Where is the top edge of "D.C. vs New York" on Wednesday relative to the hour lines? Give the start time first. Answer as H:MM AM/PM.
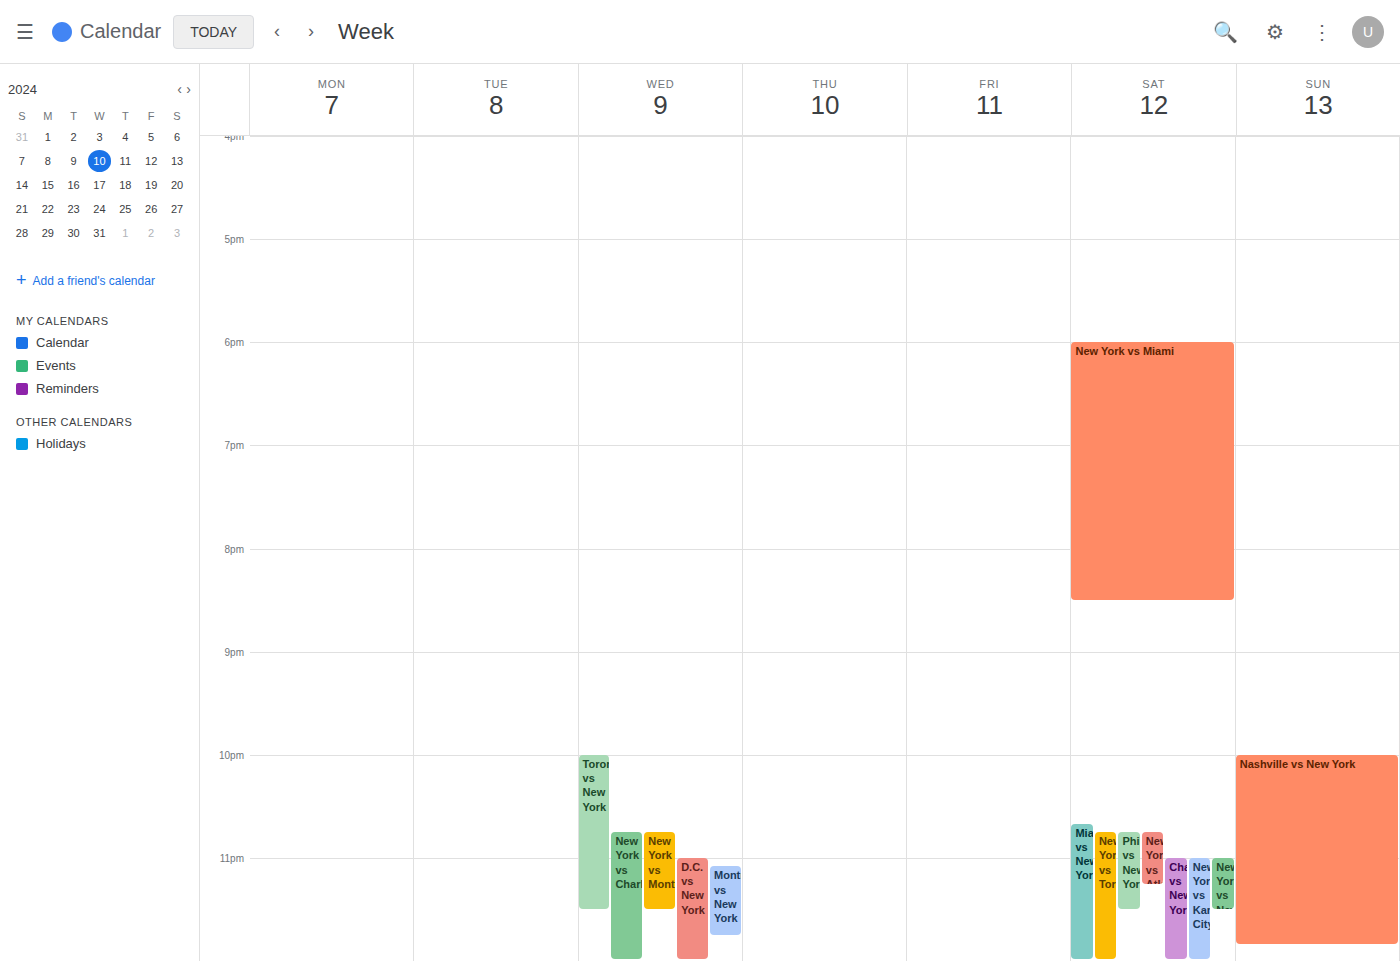
11:00 PM -- exactly on the 11 PM line.